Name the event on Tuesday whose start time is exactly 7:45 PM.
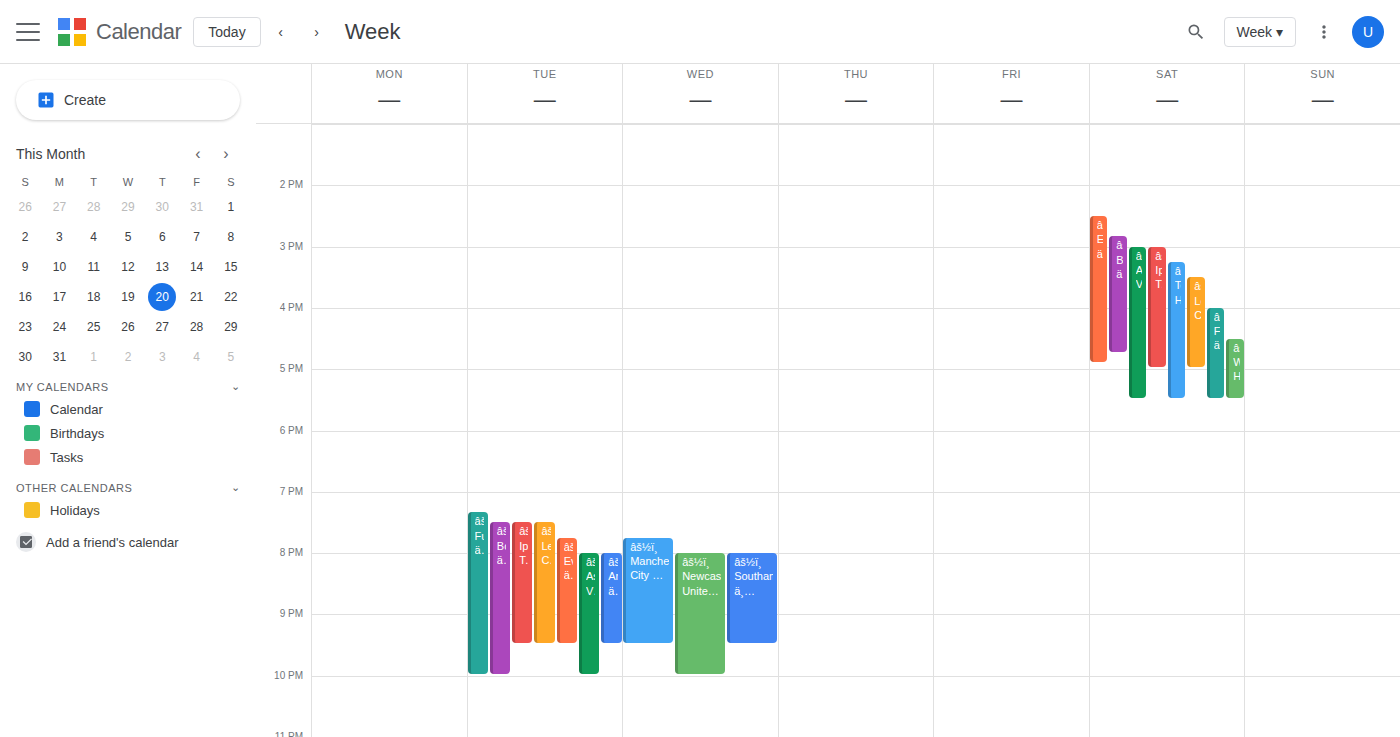
"âš½ï¸ Everton ä¸ Wolverham"